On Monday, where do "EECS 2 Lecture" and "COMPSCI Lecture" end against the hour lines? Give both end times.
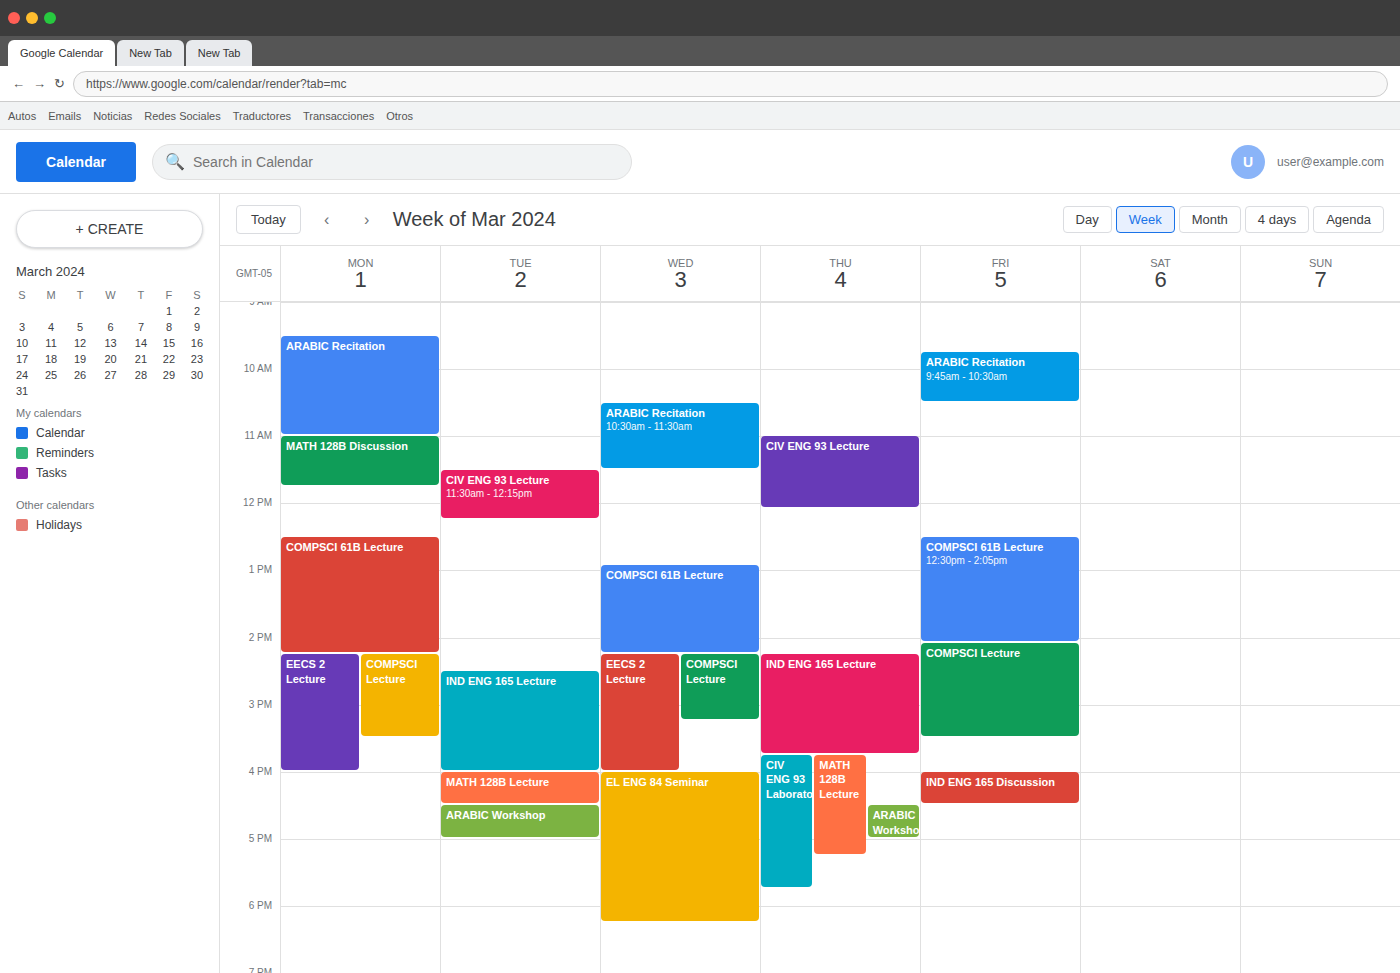
"EECS 2 Lecture": 4:00 PM, exactly on the 4 PM line. "COMPSCI Lecture": 3:30 PM, halfway between the 3 PM and 4 PM lines.